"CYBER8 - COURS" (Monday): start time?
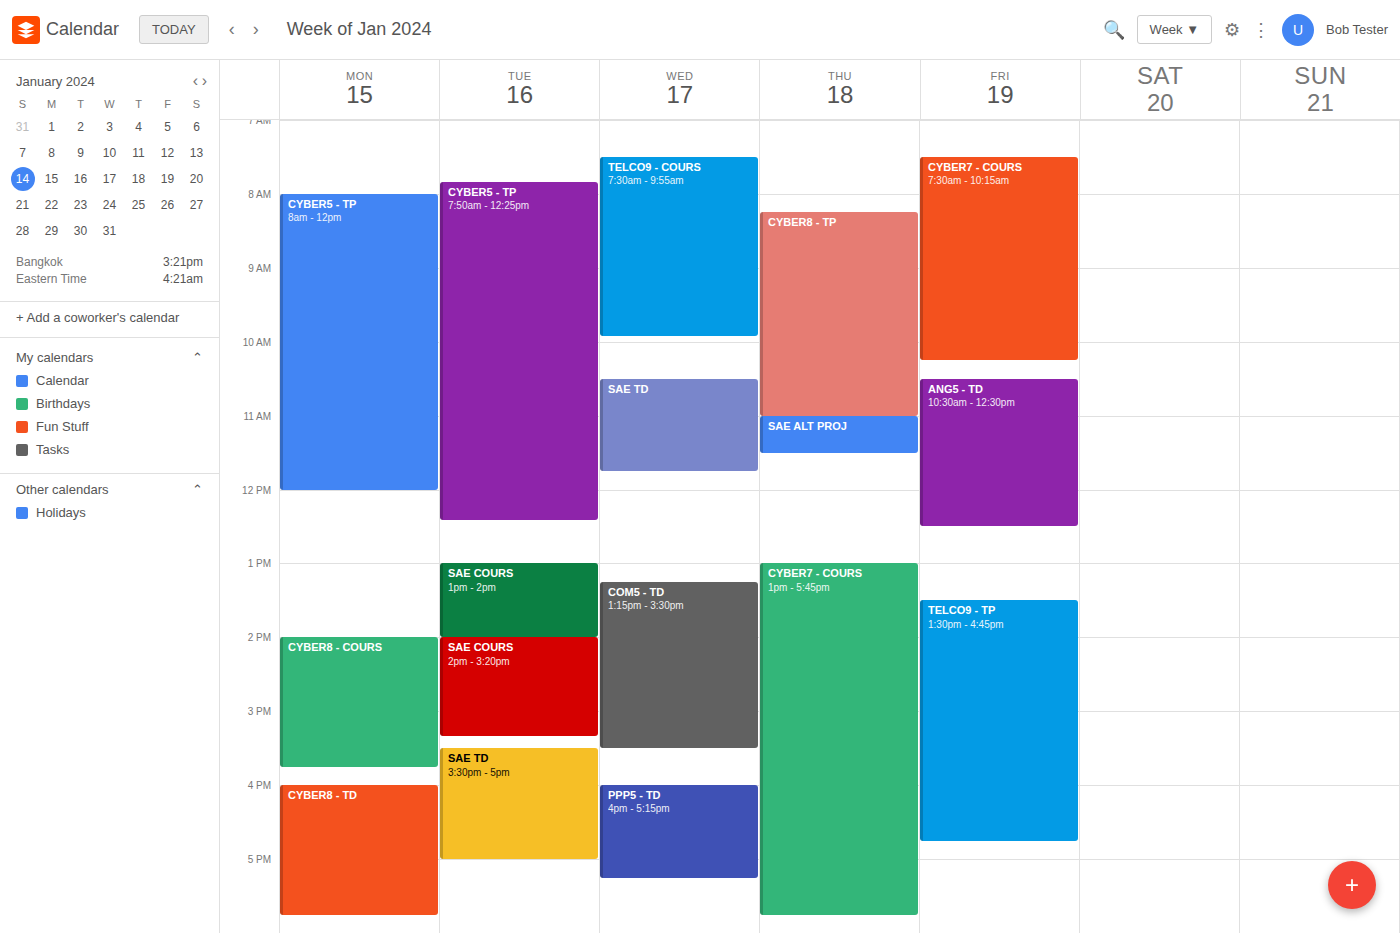
2:00 PM